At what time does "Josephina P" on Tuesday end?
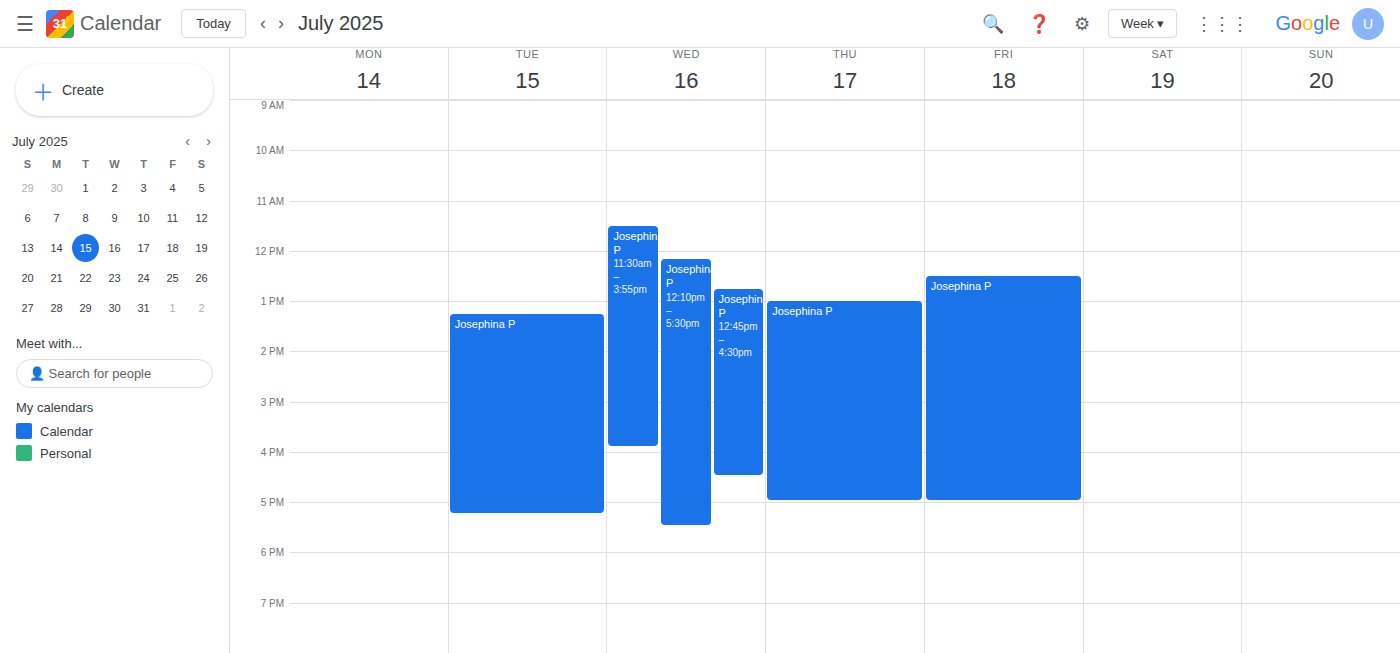
5:15 PM